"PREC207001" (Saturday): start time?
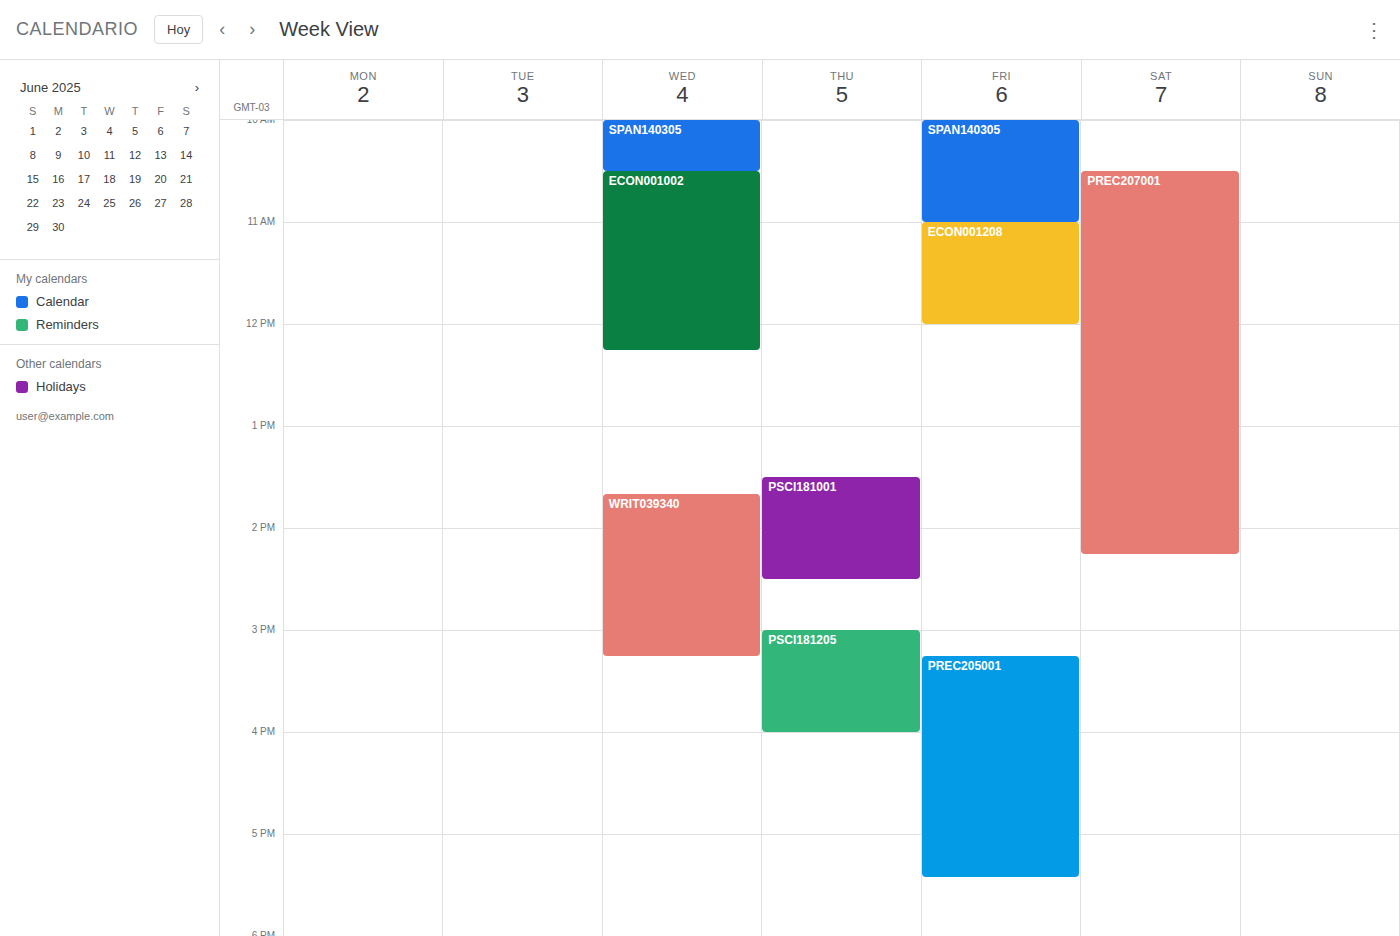
10:30 AM